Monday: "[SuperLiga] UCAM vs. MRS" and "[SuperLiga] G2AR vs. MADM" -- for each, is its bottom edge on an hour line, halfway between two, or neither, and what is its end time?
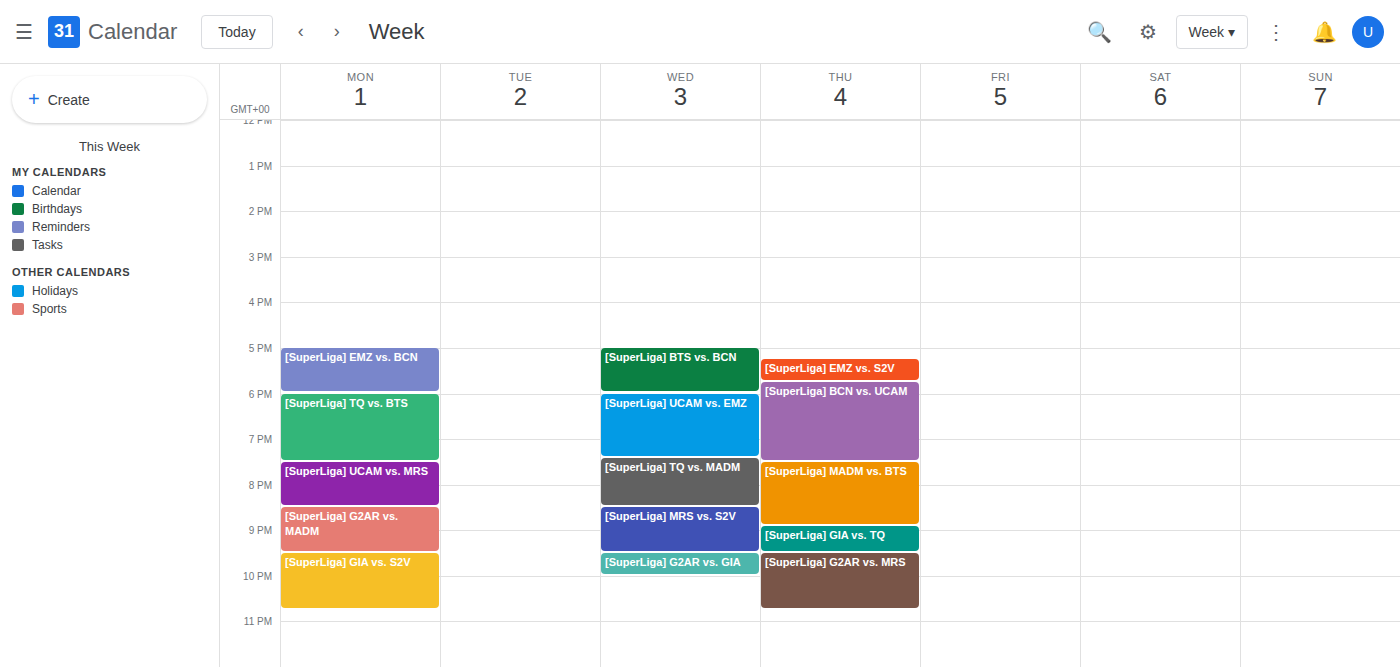
"[SuperLiga] UCAM vs. MRS": 8:30 PM, halfway between the 8 PM and 9 PM lines. "[SuperLiga] G2AR vs. MADM": 9:30 PM, halfway between the 9 PM and 10 PM lines.